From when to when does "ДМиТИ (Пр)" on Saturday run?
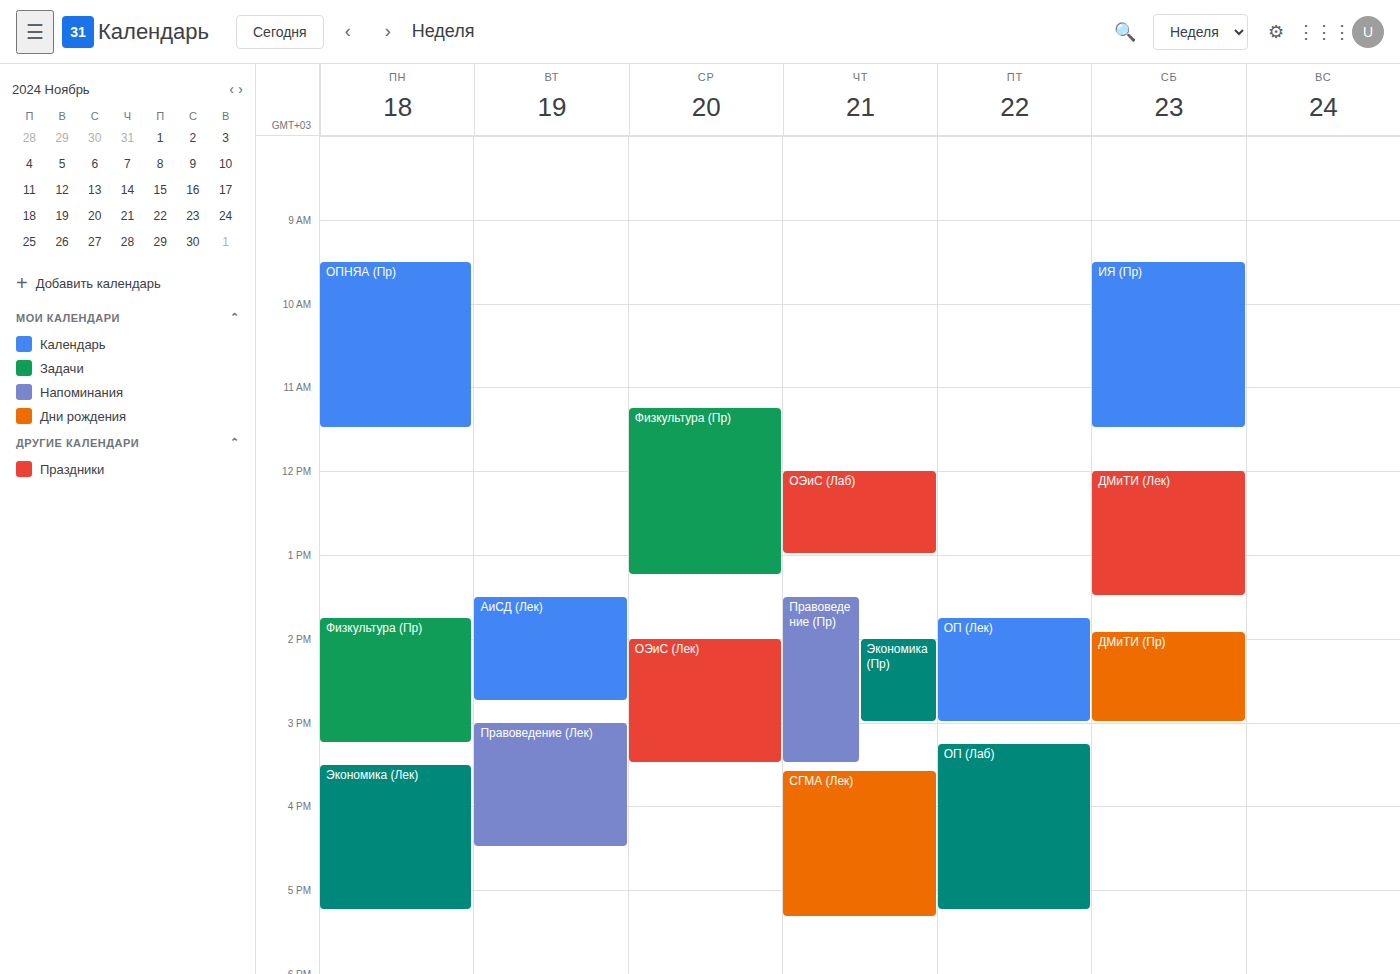
1:55 PM to 3:00 PM